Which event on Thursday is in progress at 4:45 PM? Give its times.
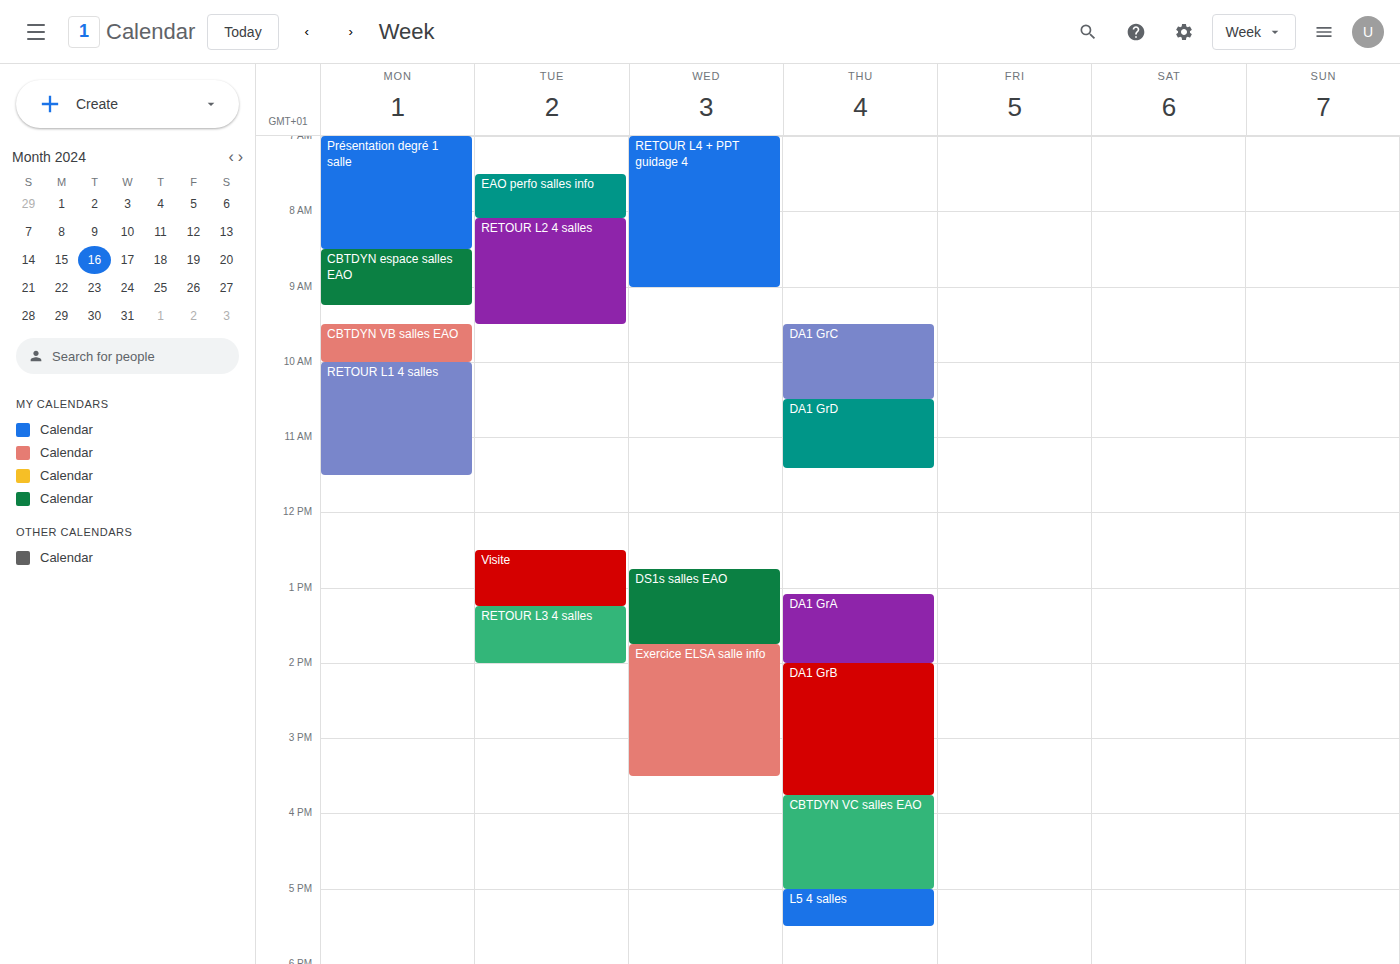
"CBTDYN VC salles EAO", 3:45 PM to 5:00 PM